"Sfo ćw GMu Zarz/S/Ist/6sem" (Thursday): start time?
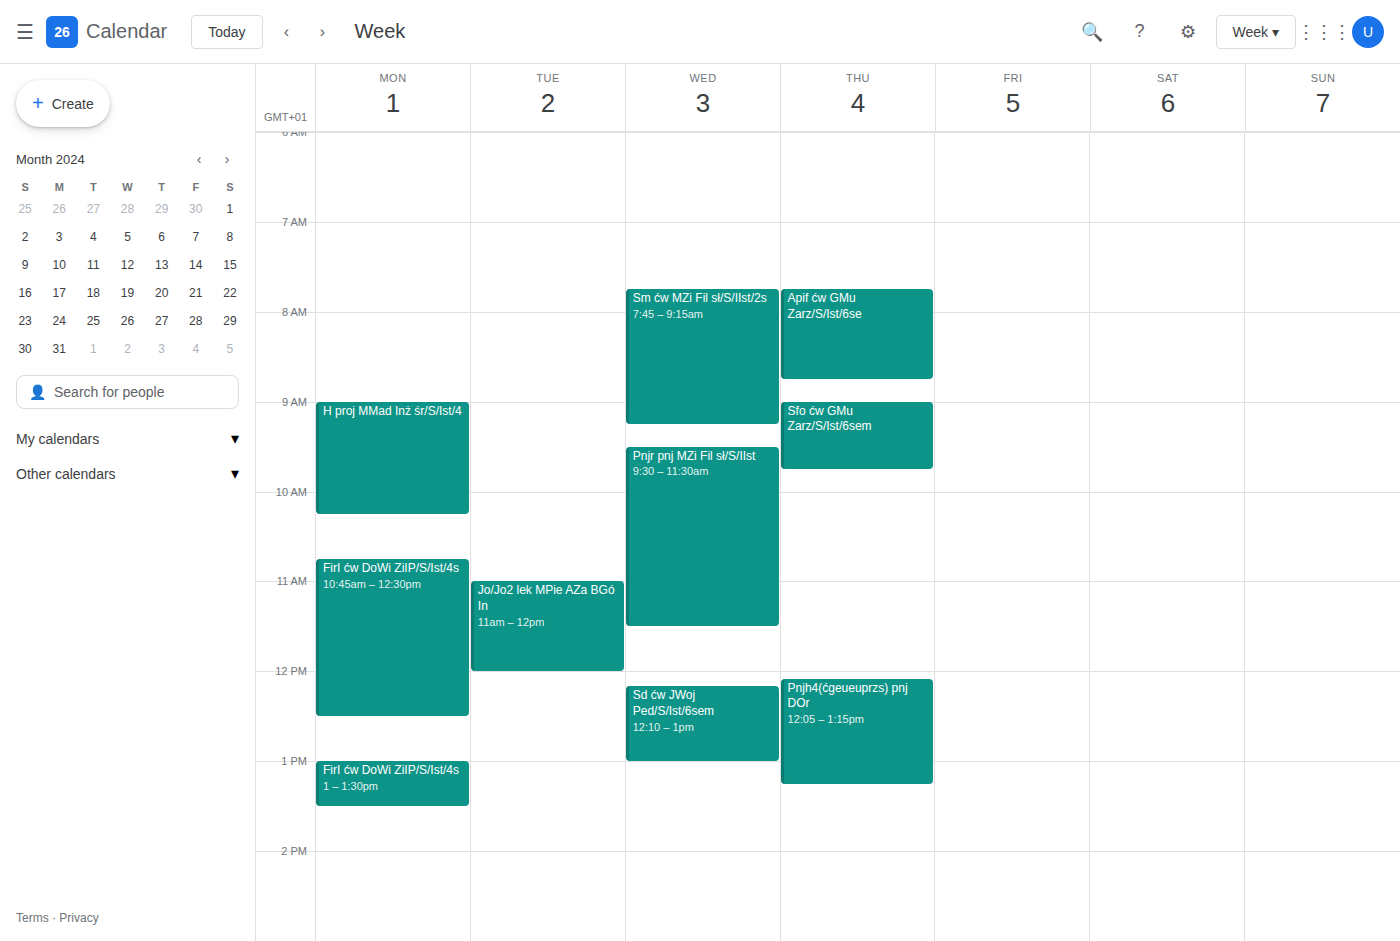
9:00 AM